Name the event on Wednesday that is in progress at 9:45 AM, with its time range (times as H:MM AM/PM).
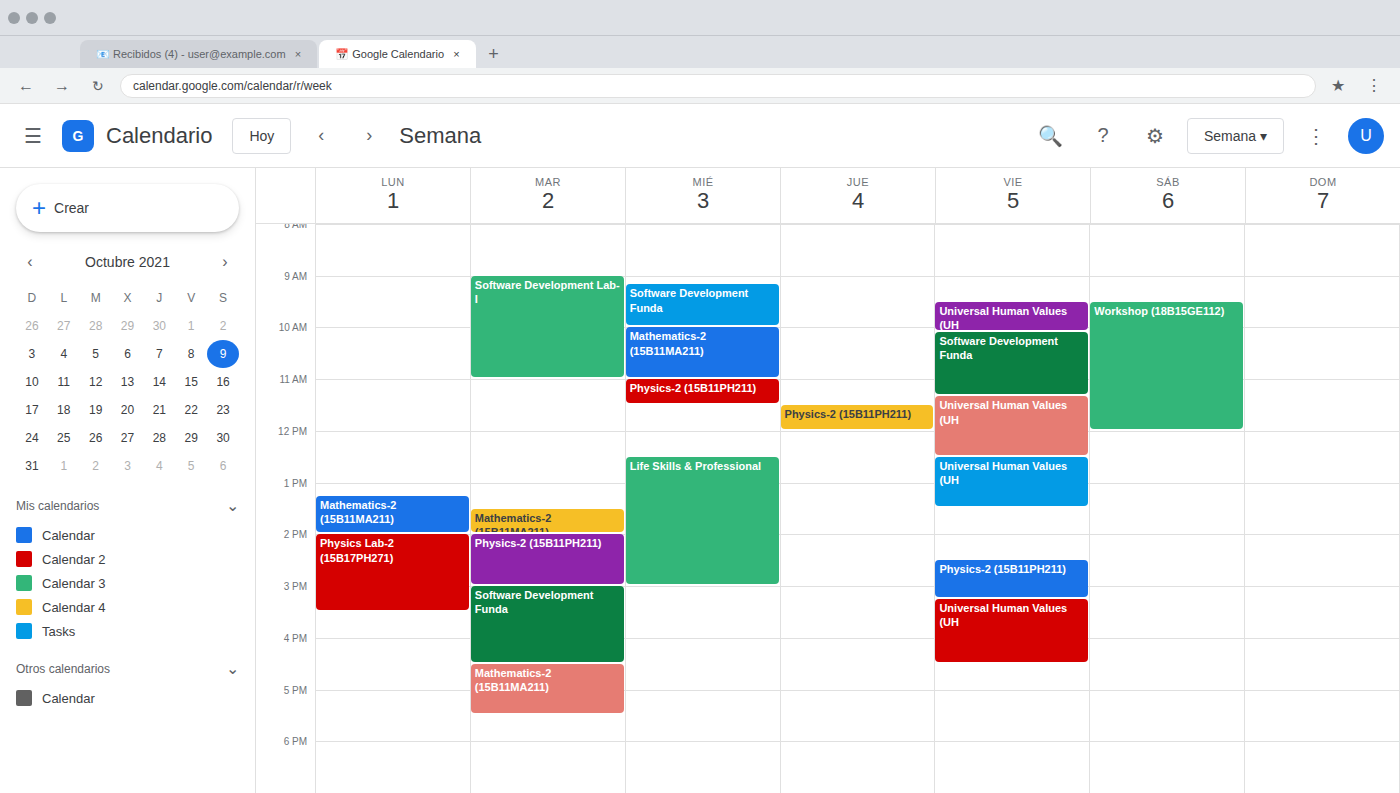
"Software Development Funda", 9:10 AM to 10:00 AM